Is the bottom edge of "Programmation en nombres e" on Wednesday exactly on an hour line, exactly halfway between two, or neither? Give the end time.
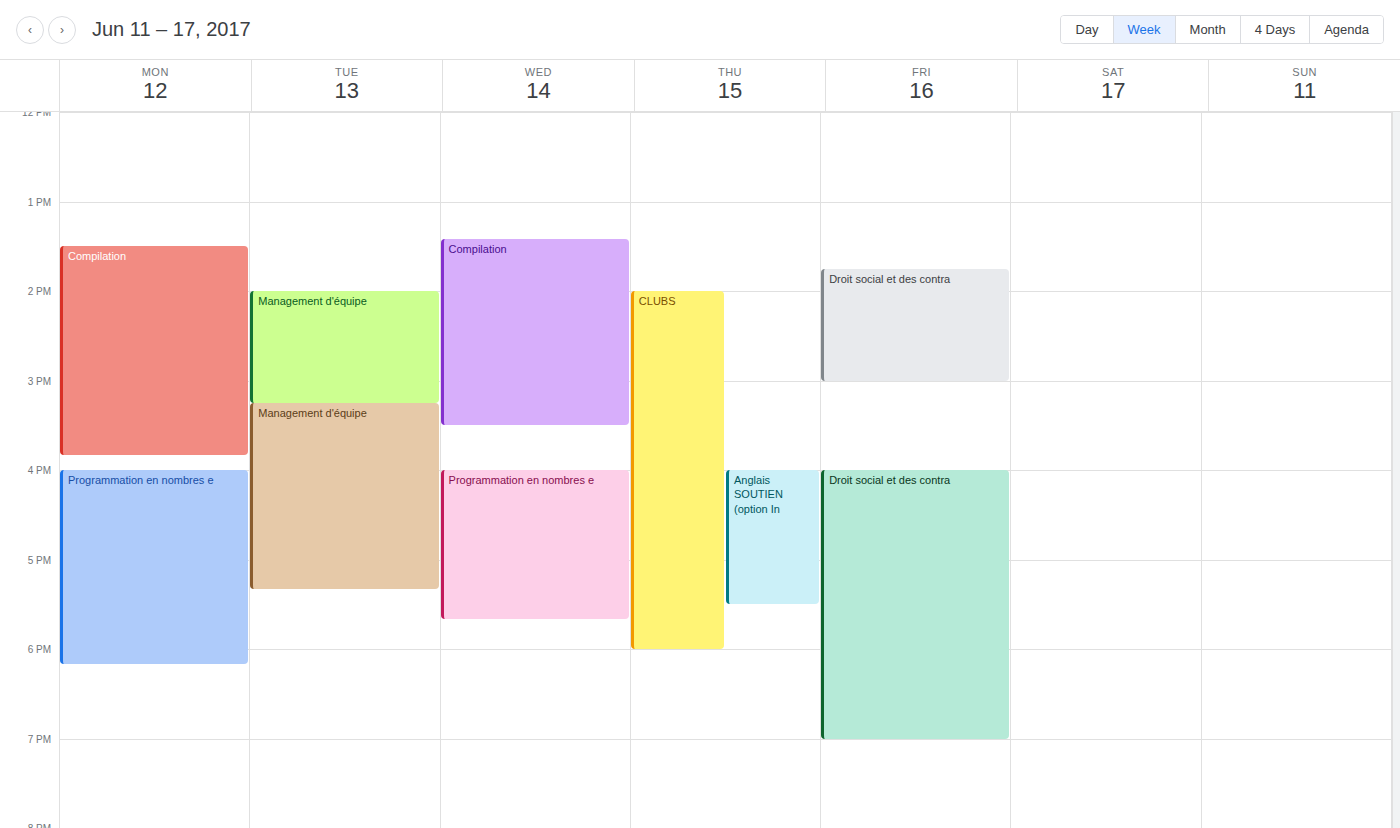
5:40 PM -- neither: 40 minutes below the 5 PM line and 20 minutes above the 6 PM line.